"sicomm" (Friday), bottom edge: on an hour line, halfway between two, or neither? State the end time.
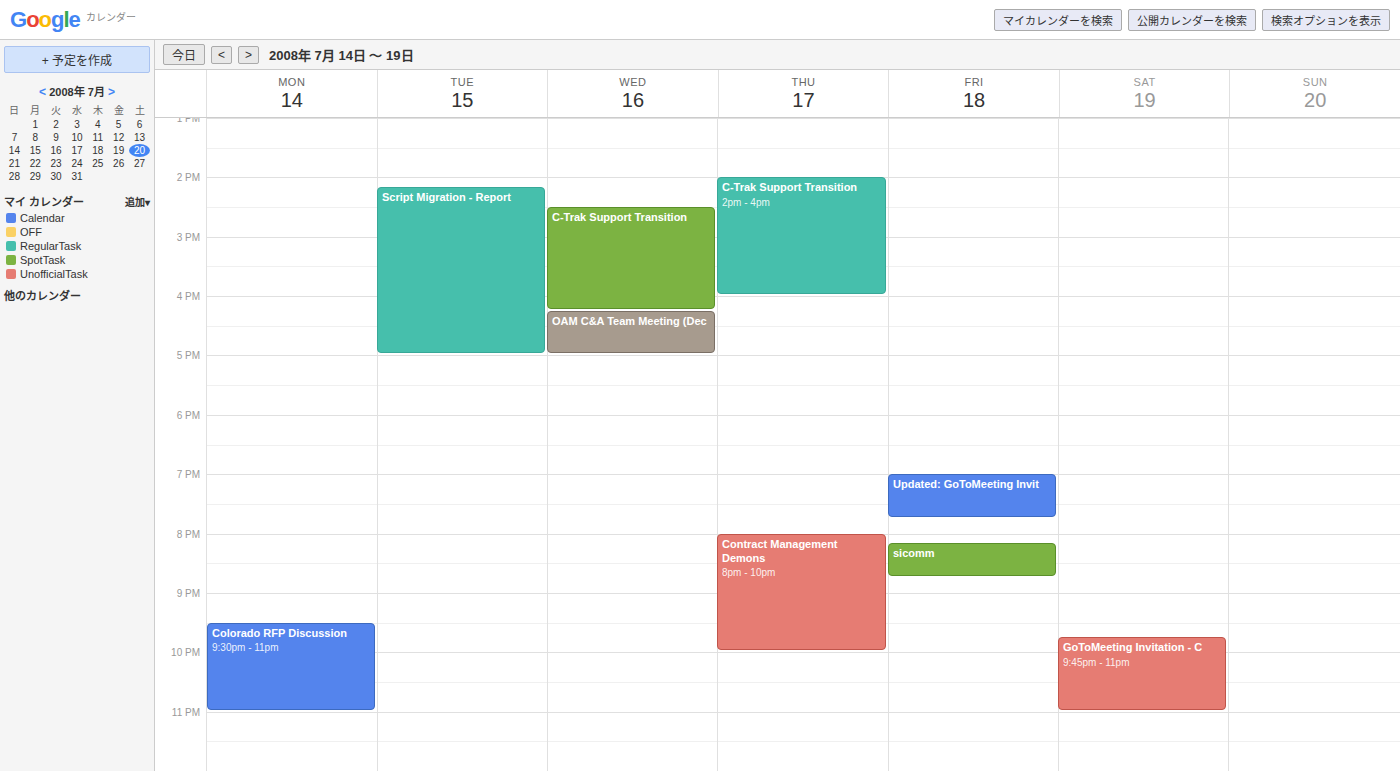
8:45 PM -- neither: three quarters of the way from the 8 PM line to the 9 PM line.